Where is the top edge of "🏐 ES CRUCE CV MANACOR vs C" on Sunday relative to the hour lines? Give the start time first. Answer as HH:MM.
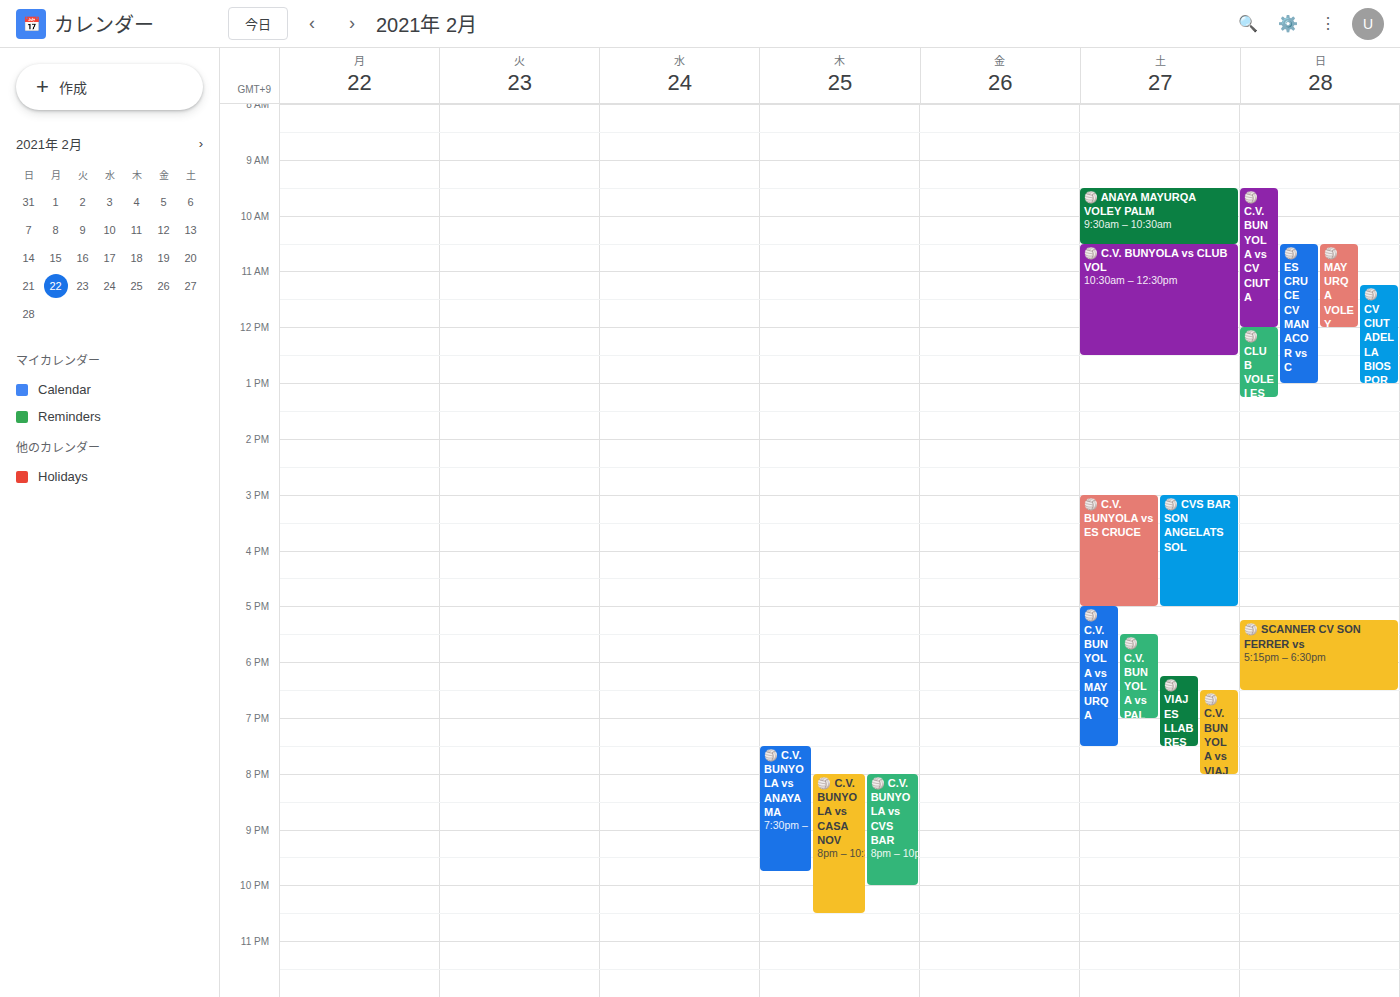
10:30 -- halfway between the 10:00 and 11:00 lines.